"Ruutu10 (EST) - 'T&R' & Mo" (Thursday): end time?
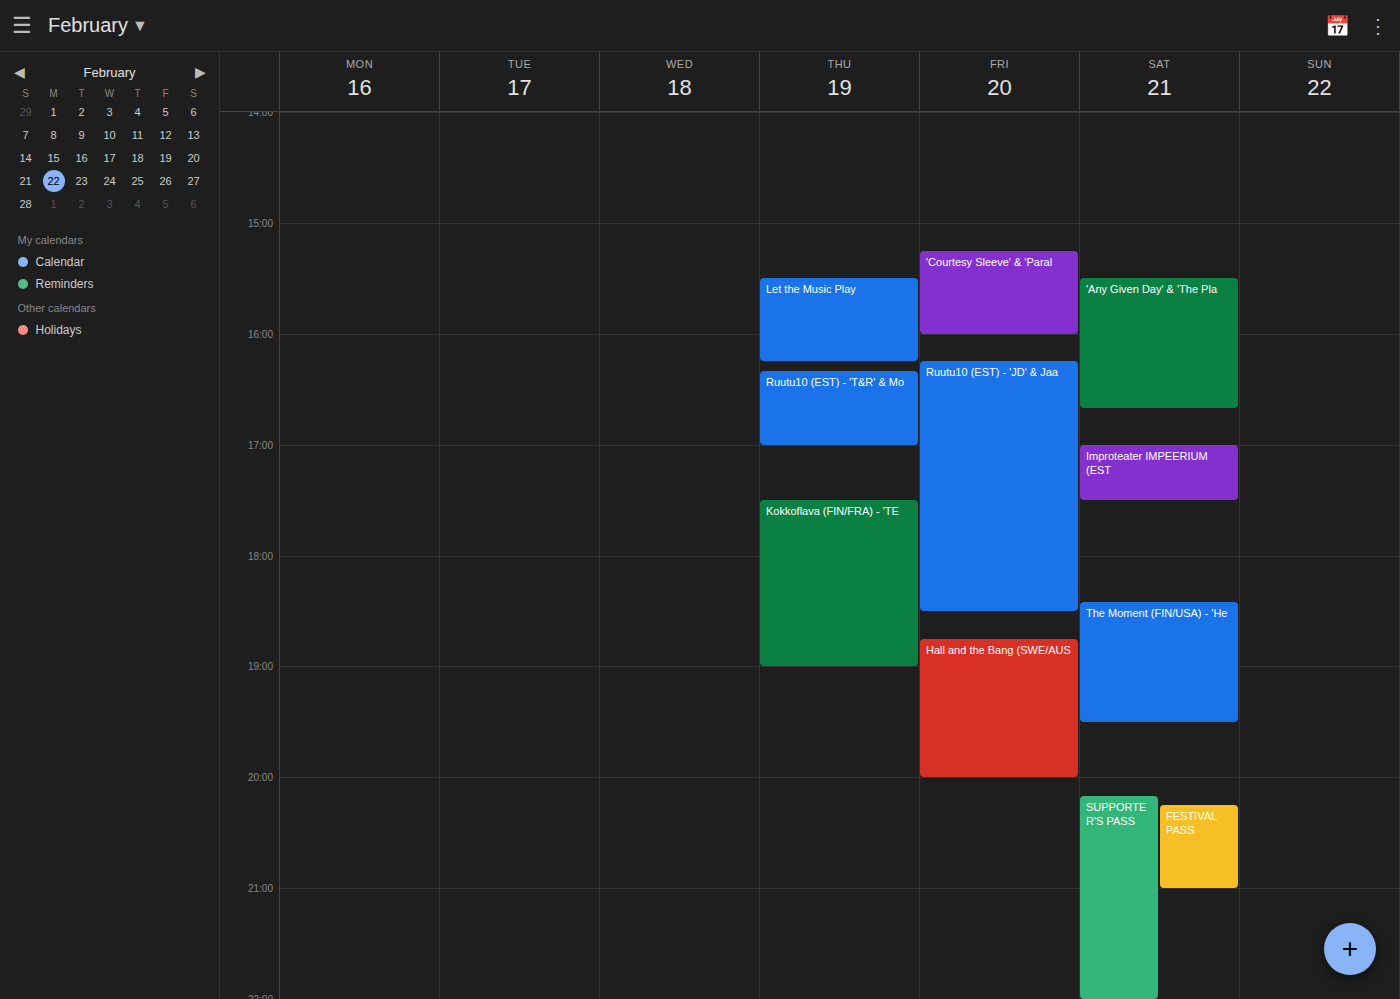
5:00 PM